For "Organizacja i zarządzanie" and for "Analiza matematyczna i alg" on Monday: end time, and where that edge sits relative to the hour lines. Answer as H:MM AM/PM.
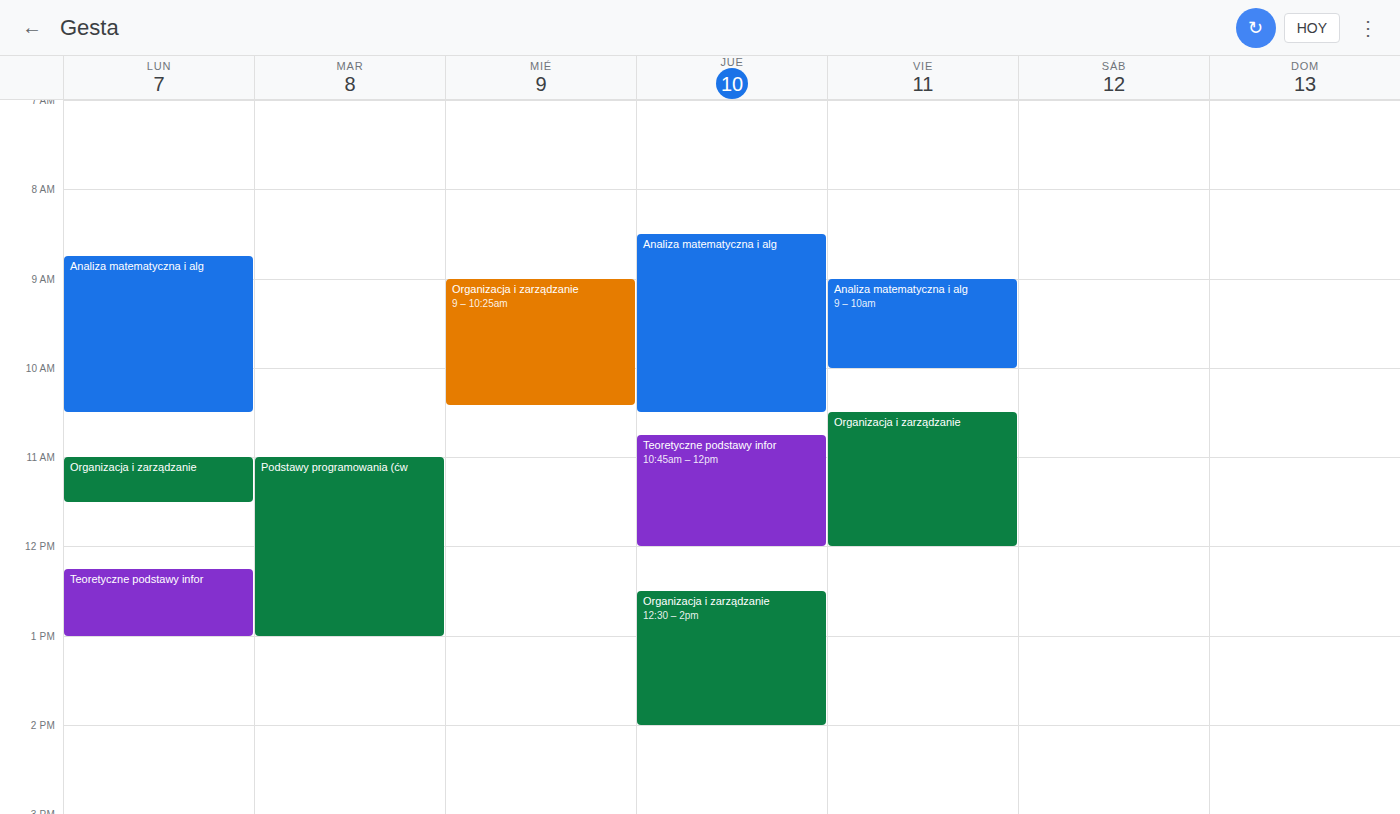
"Organizacja i zarządzanie": 11:30 AM, halfway between the 11 AM and 12 PM lines. "Analiza matematyczna i alg": 10:30 AM, halfway between the 10 AM and 11 AM lines.